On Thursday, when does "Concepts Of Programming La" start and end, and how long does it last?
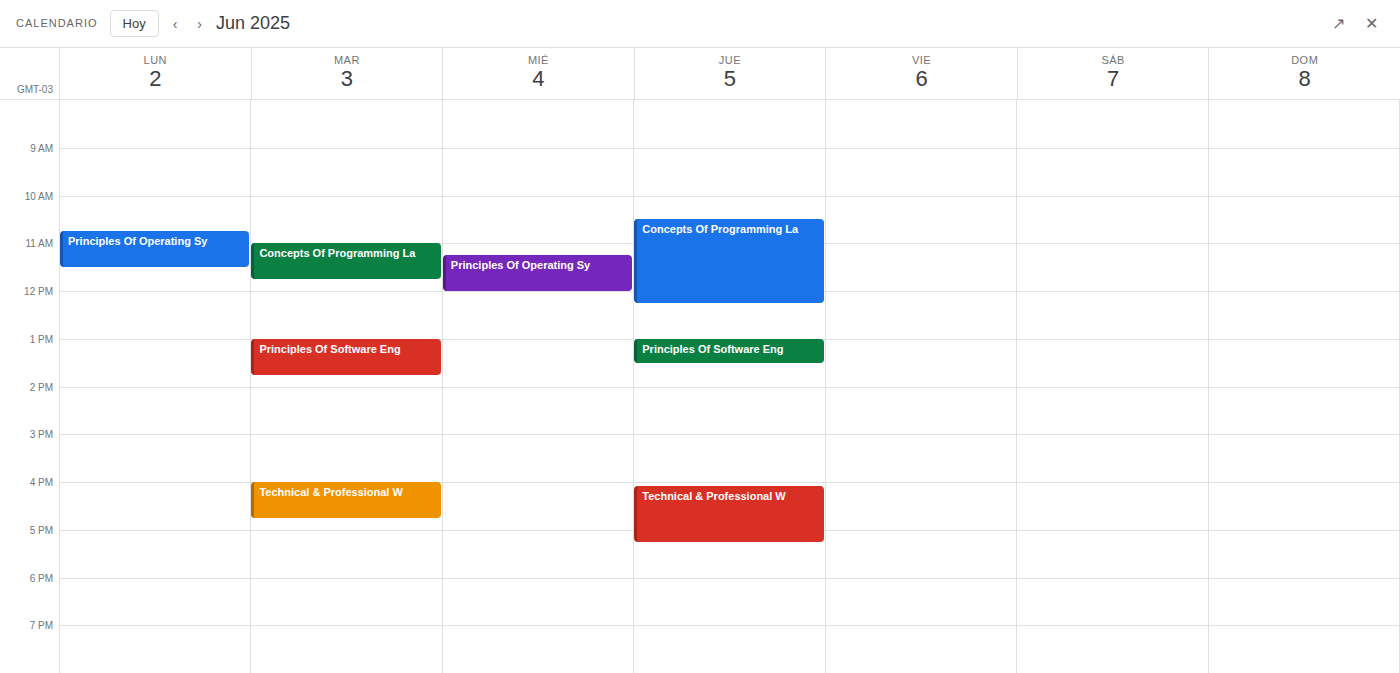
10:30 AM to 12:15 PM, 1 hour 45 minutes